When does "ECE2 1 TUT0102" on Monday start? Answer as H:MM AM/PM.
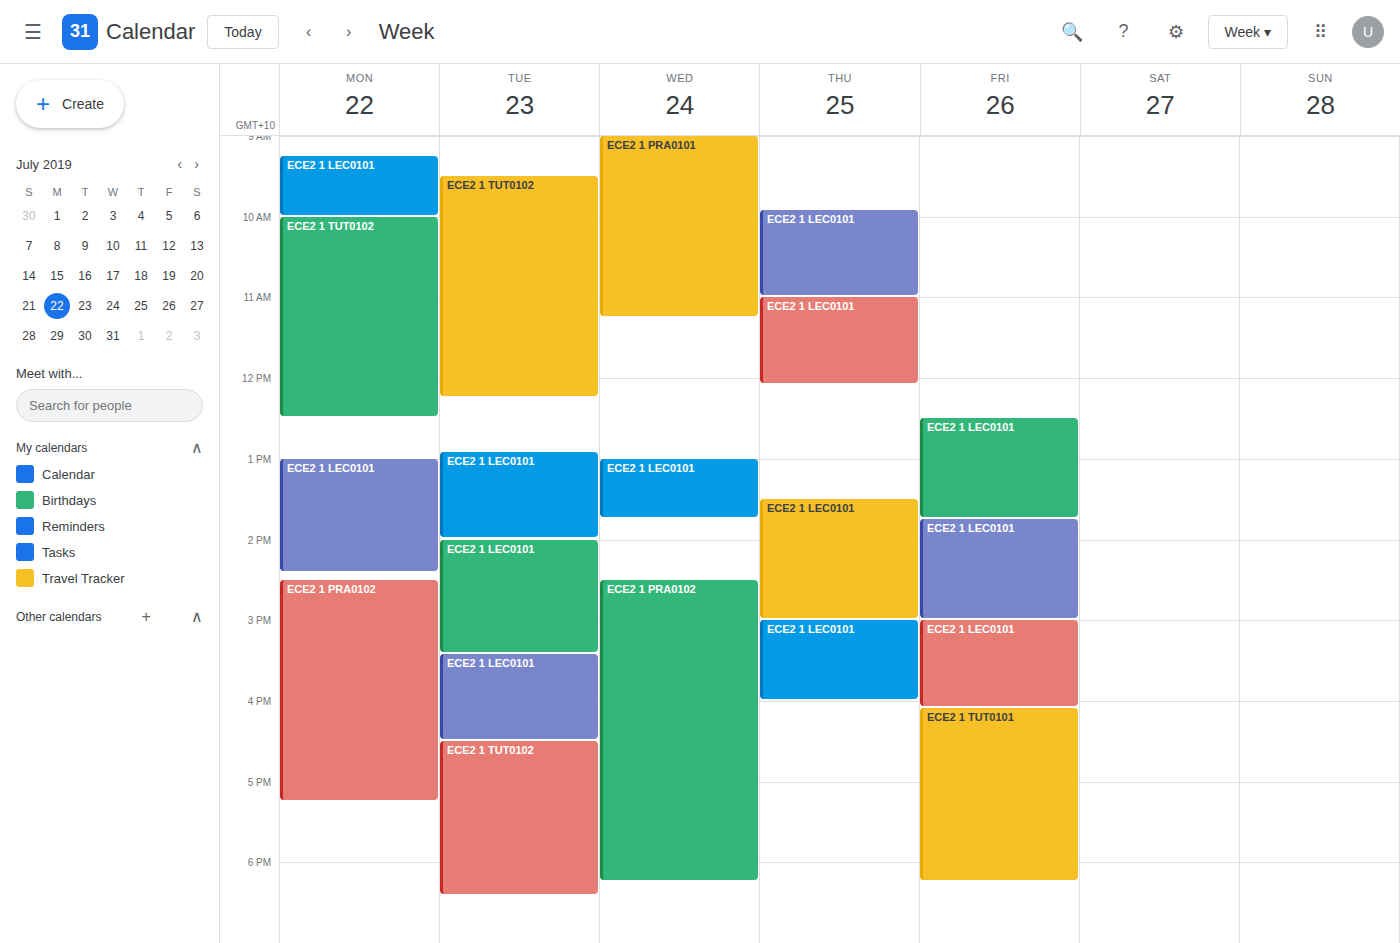
10:00 AM